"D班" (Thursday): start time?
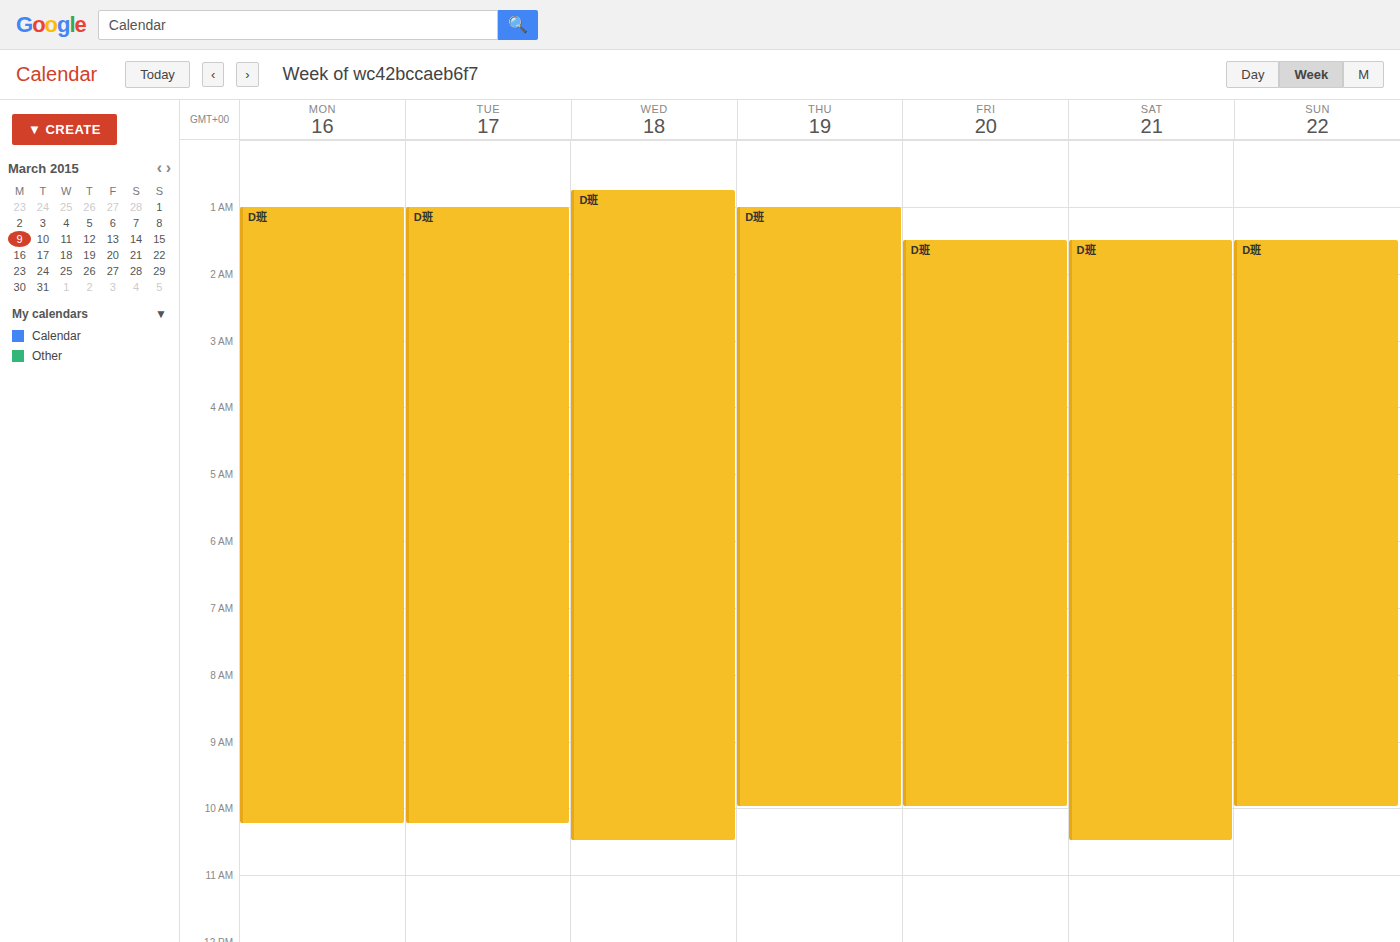
1:00 AM